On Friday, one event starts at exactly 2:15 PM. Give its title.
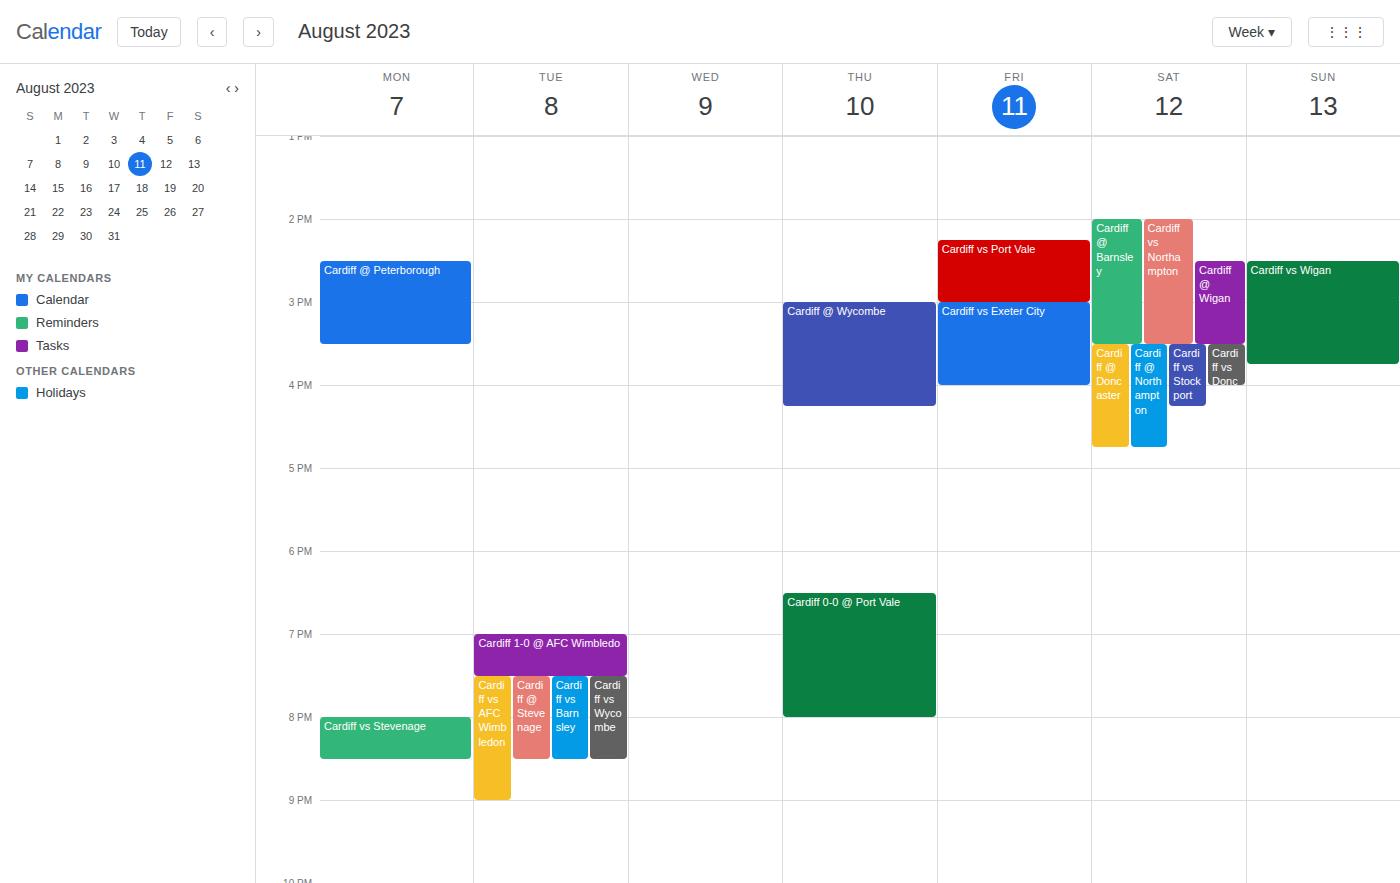
"Cardiff vs Port Vale"